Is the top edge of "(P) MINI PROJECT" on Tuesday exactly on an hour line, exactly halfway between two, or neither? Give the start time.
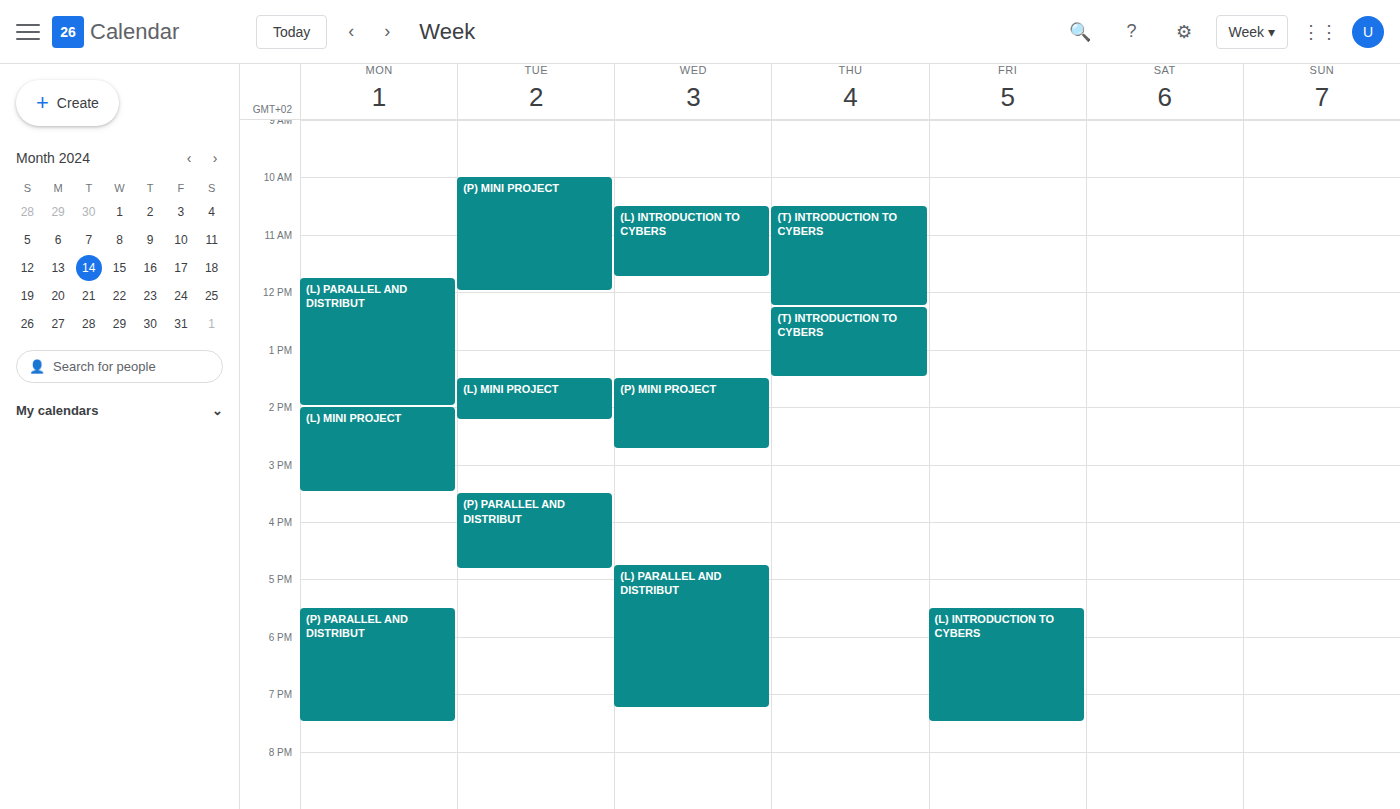
10:00 AM -- exactly on the 10 AM line.